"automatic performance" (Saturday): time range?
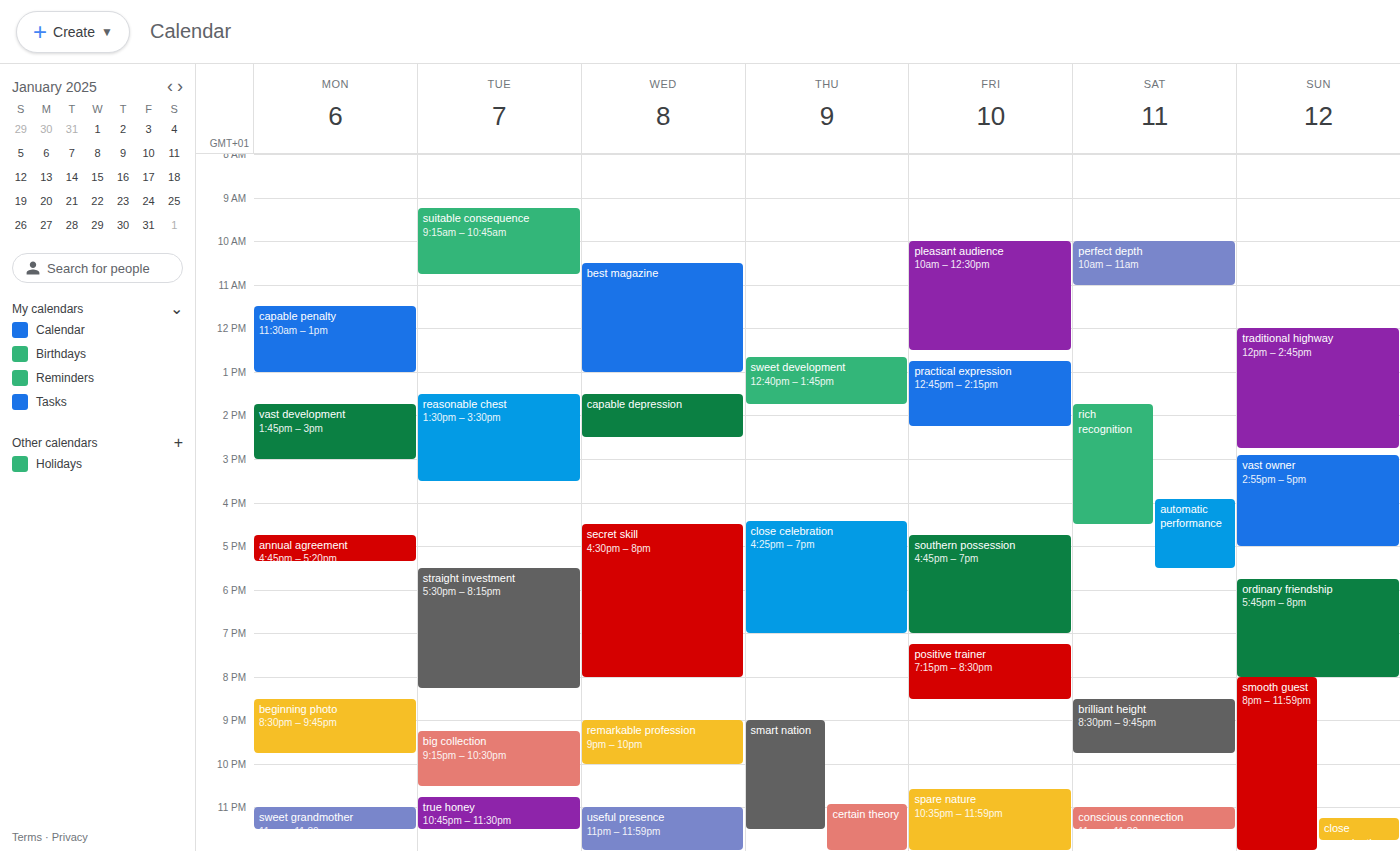
3:55 PM to 5:30 PM